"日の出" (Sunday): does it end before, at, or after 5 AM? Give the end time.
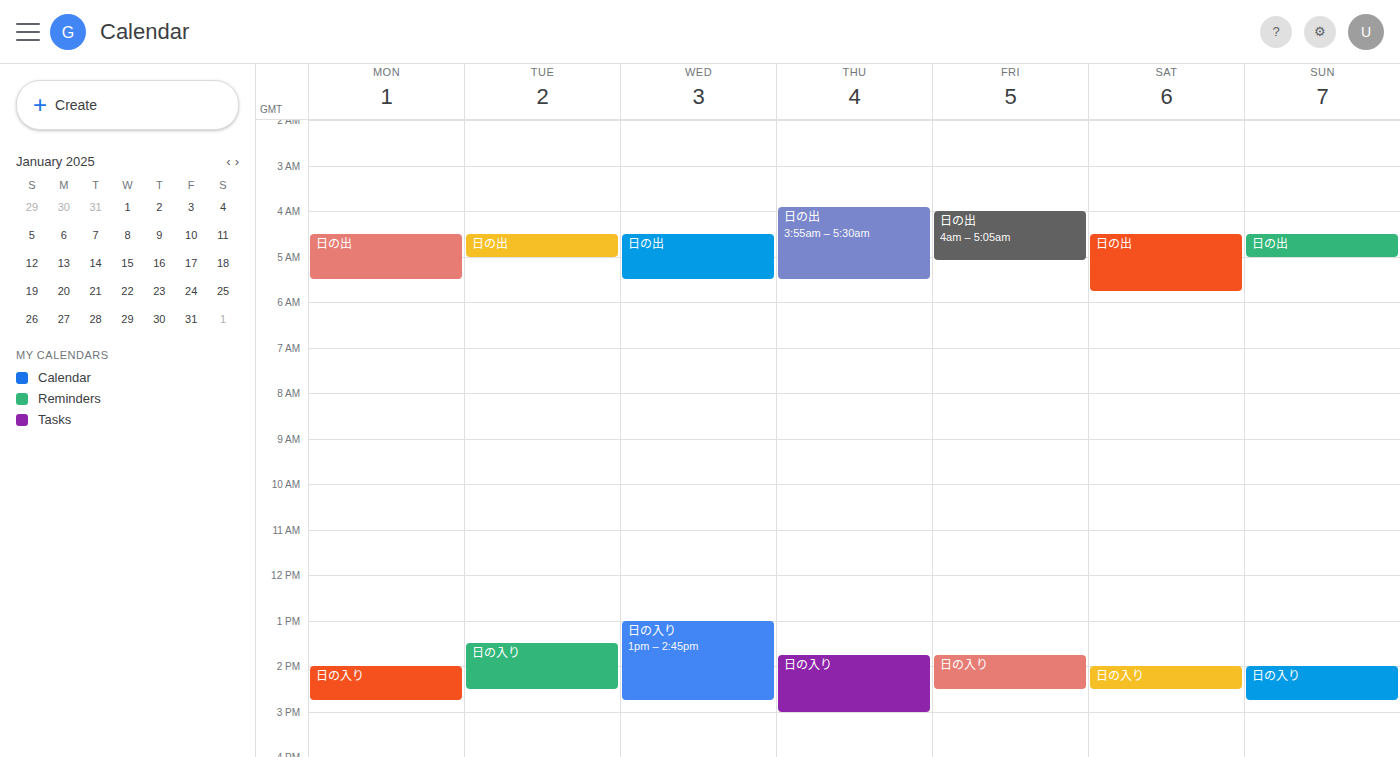
5:00 AM -- exactly at 5 AM, on the 5 AM line.